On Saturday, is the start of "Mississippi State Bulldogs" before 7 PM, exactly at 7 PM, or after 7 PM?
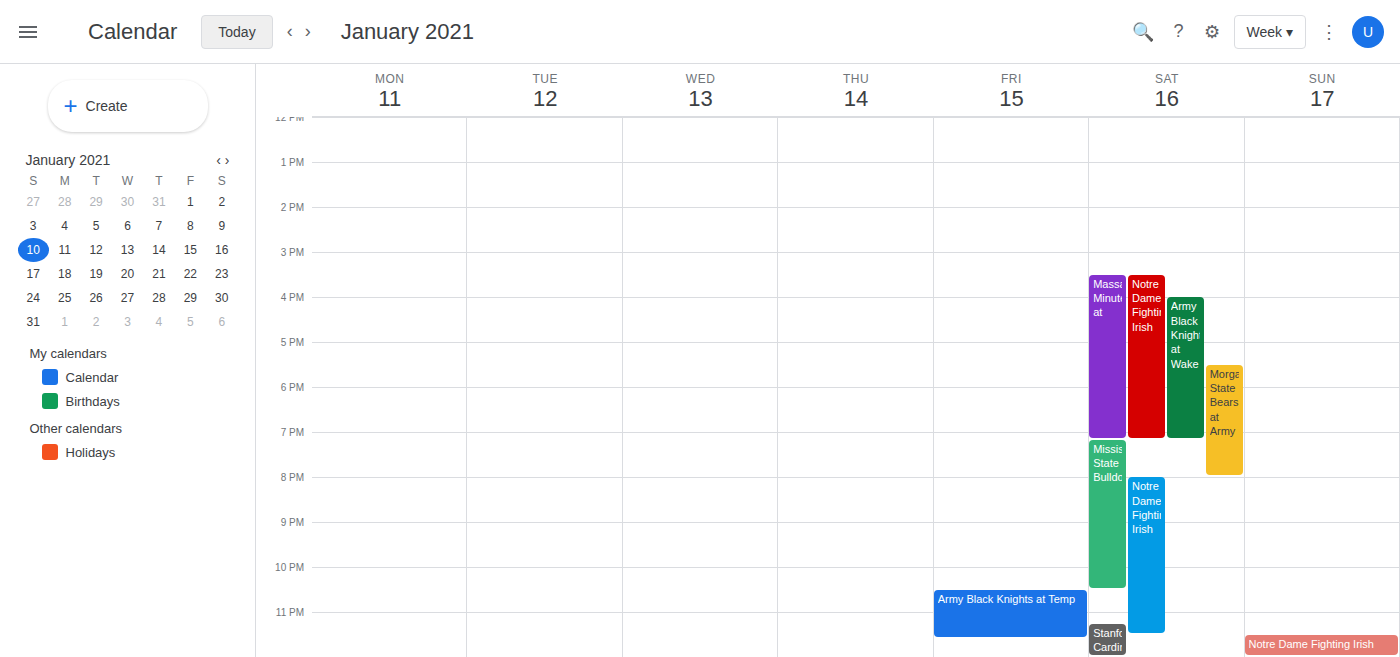
7:10 PM -- after 7 PM, 10 minutes below the 7 PM line.